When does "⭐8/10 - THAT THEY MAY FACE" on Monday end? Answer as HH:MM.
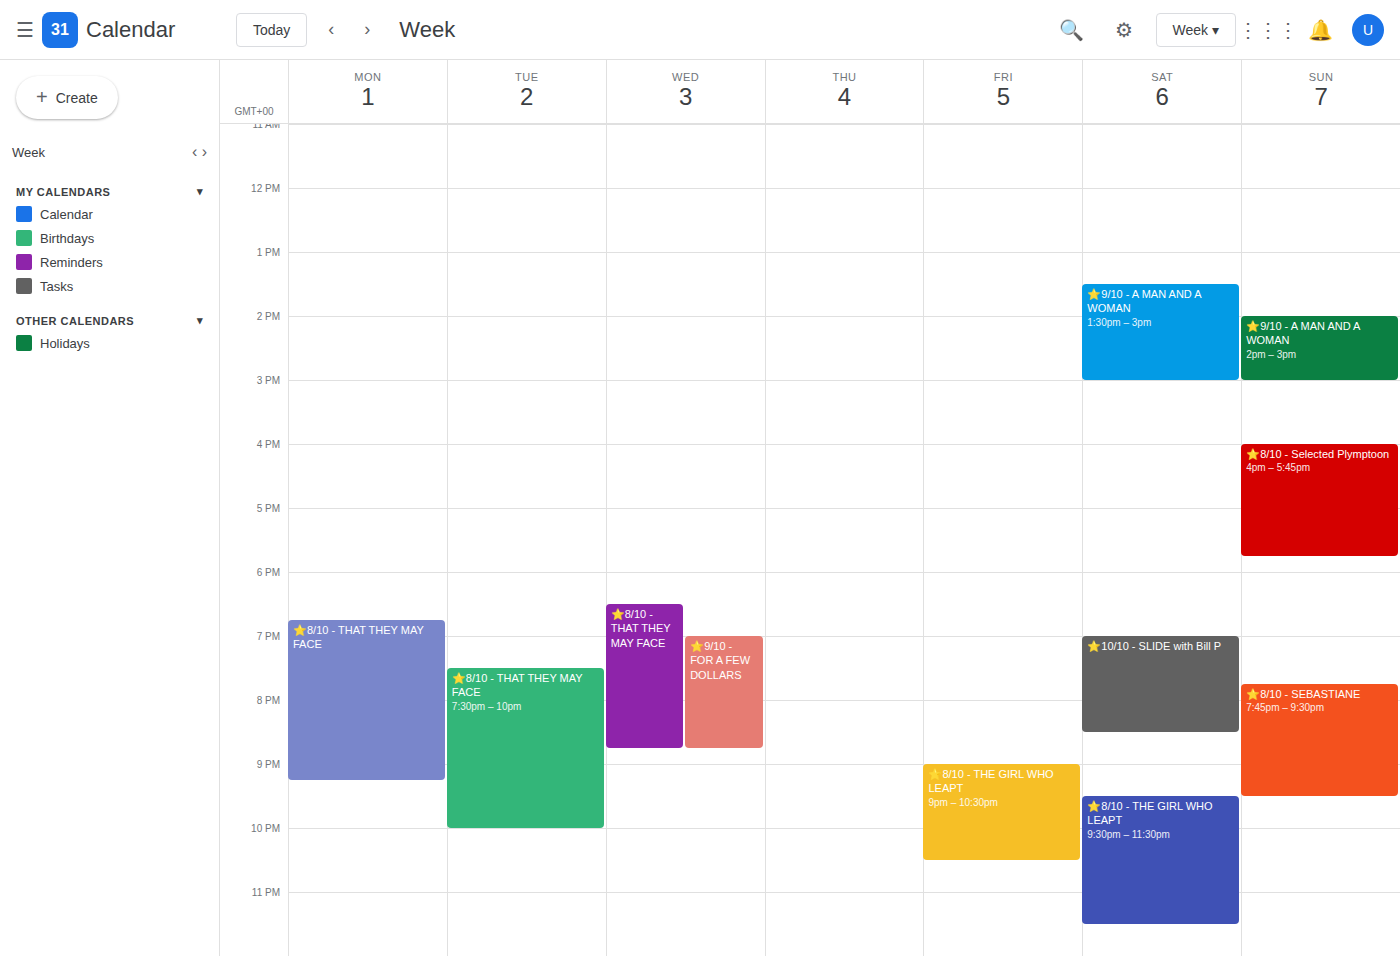
21:15